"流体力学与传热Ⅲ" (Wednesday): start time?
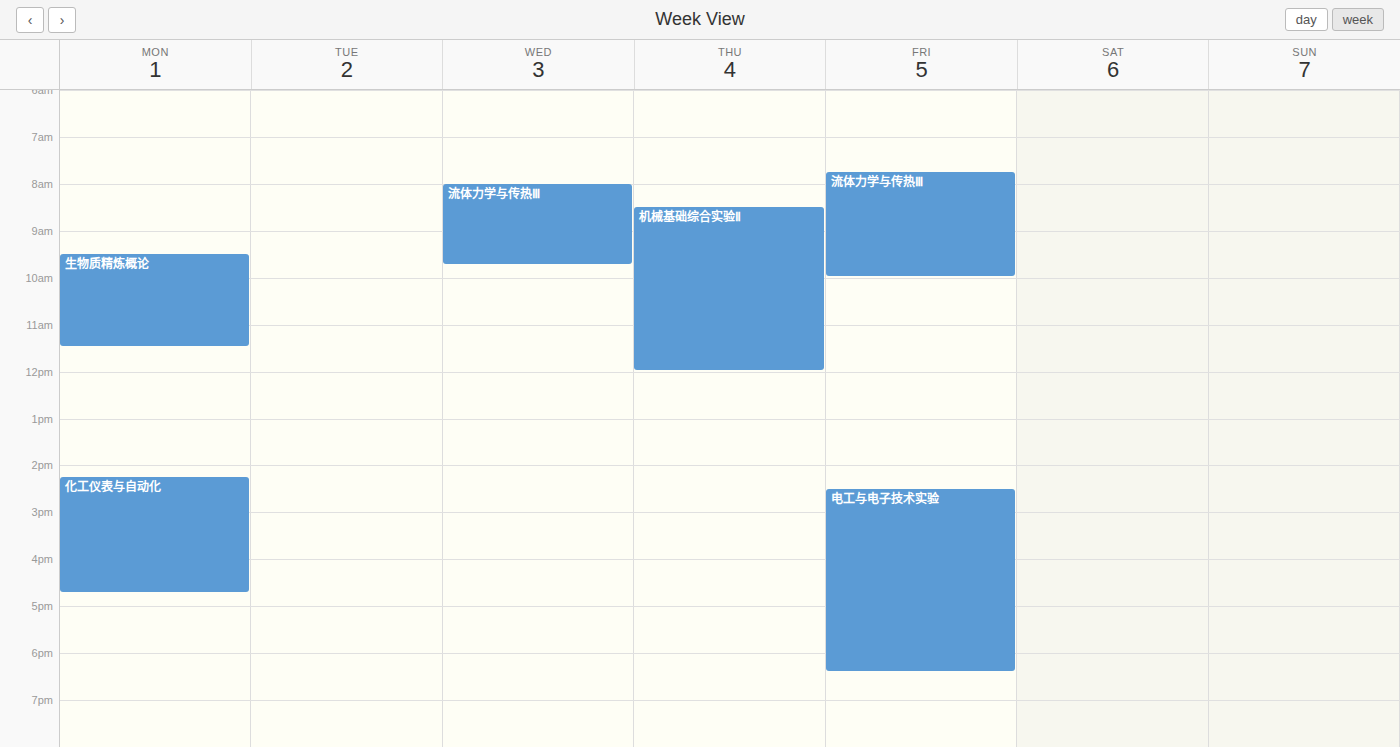
8:00 AM